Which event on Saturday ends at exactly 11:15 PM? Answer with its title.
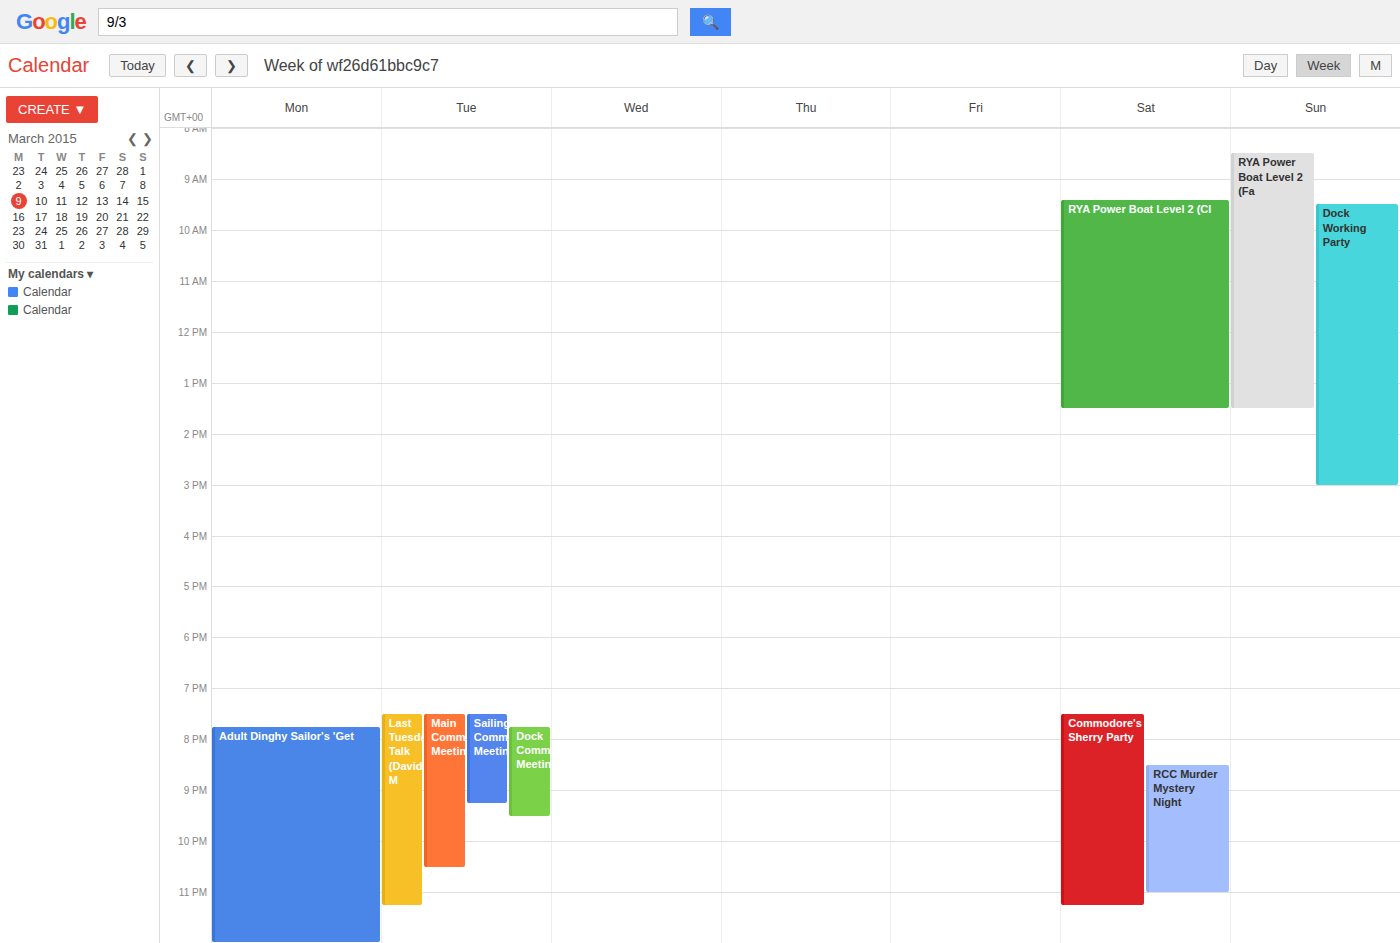
"Commodore's Sherry Party"